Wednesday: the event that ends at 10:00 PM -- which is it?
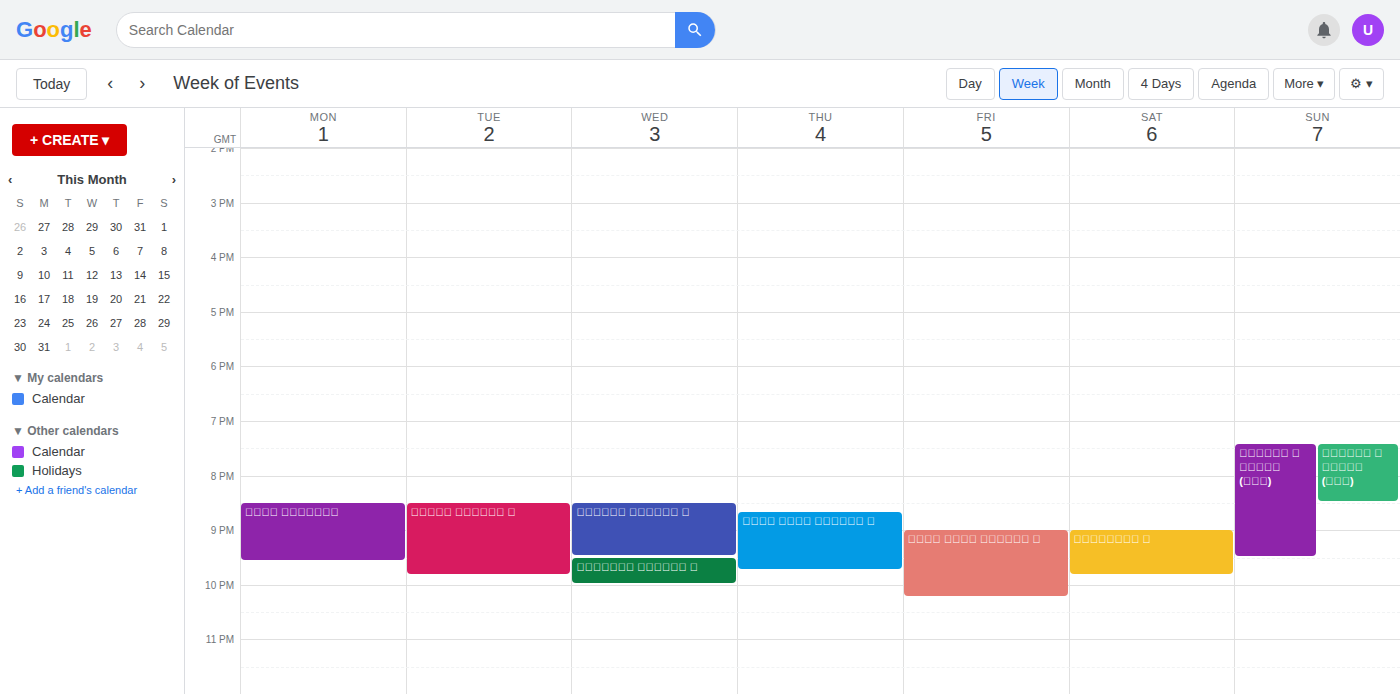
"হাম্বলি ফিক্বহ ২"